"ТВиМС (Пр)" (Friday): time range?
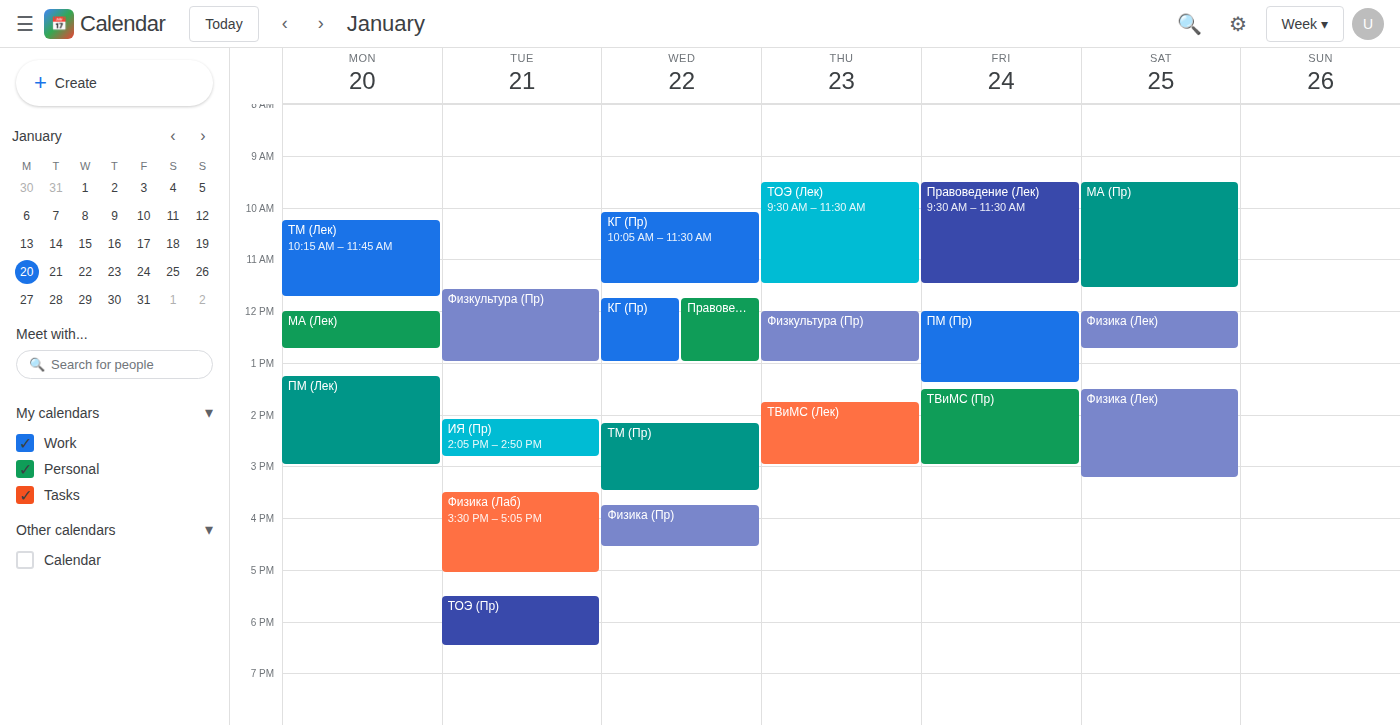
1:30 PM to 3:00 PM